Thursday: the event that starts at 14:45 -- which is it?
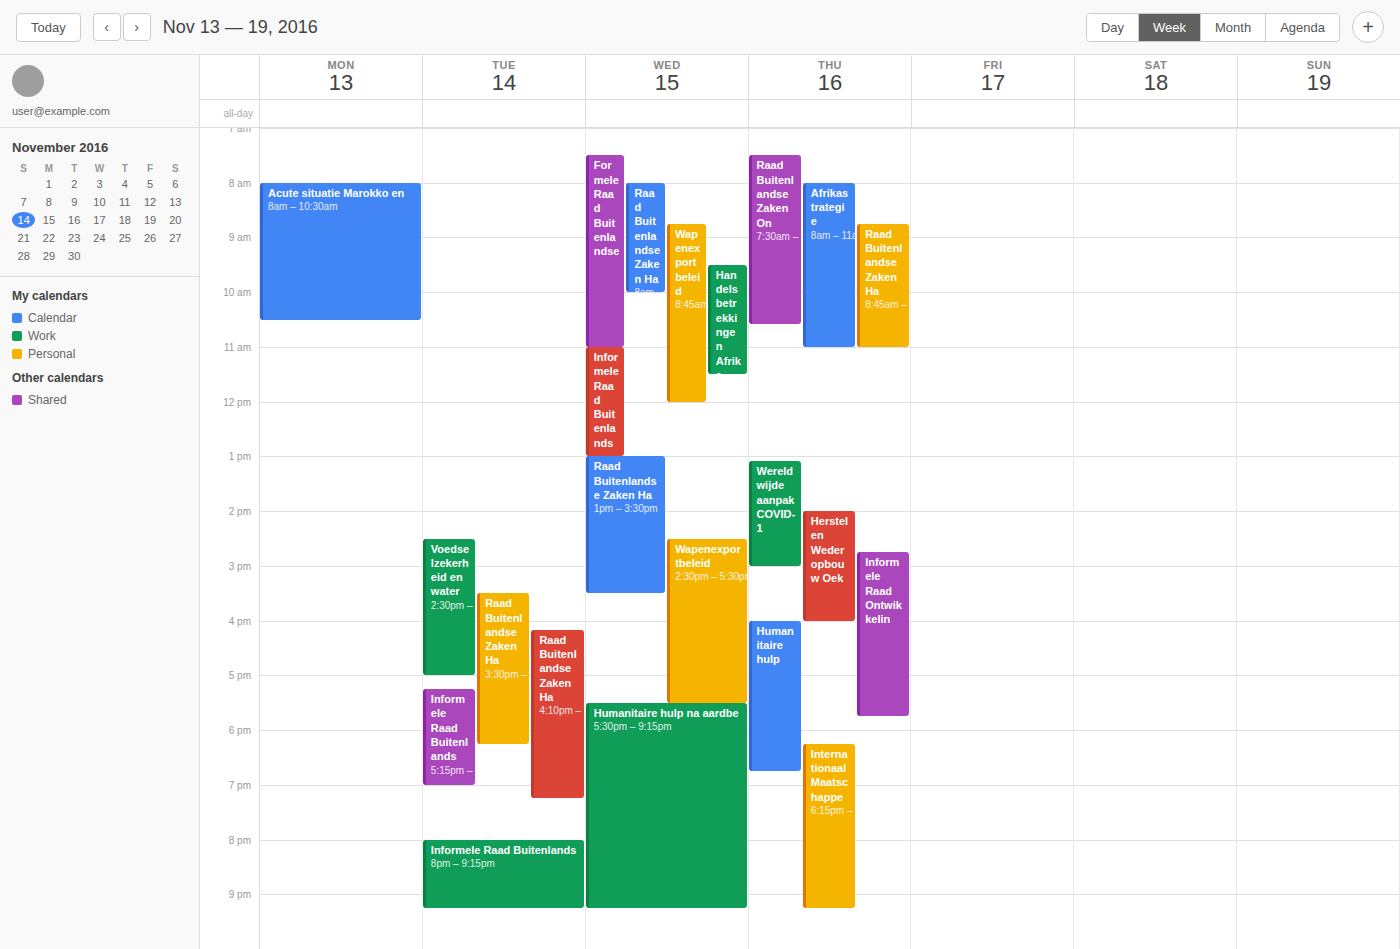
"Informele Raad Ontwikkelin"